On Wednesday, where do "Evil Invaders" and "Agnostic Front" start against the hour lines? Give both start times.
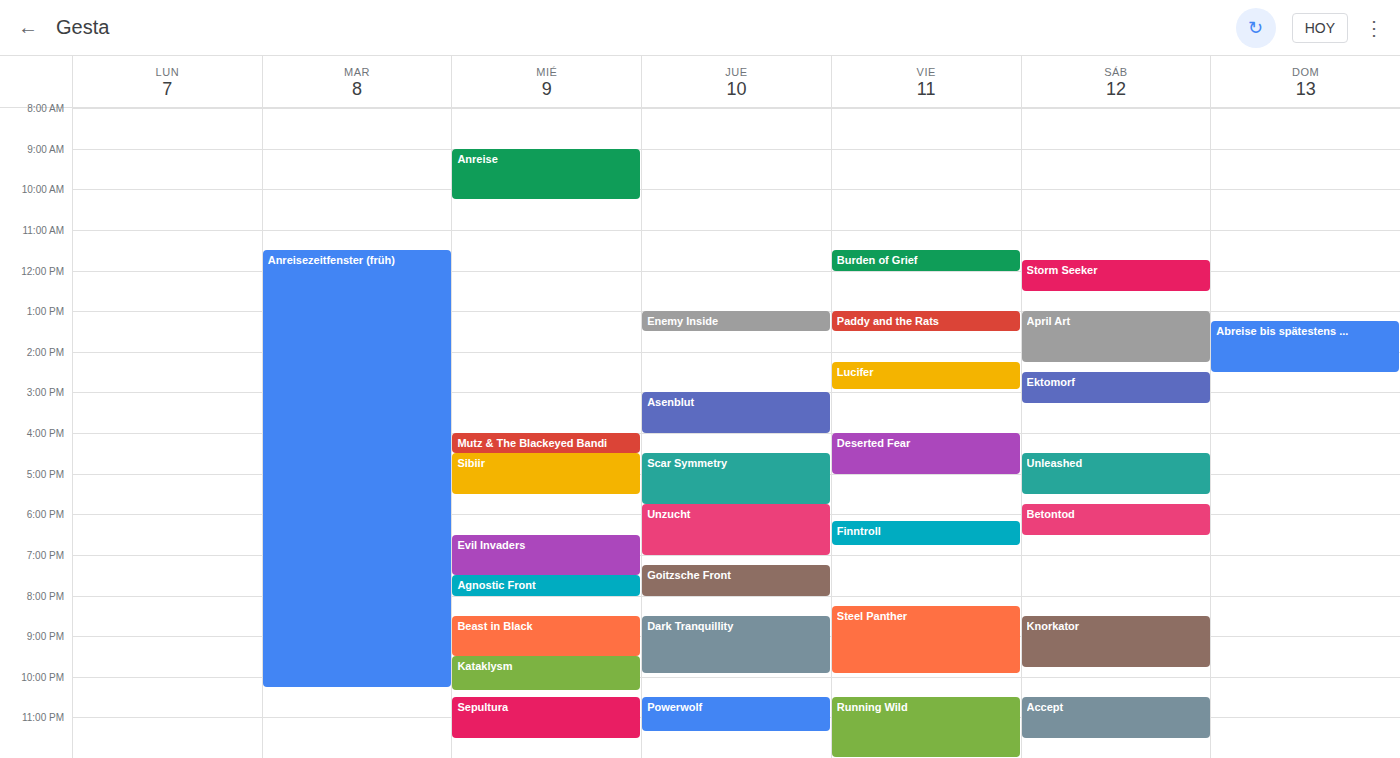
"Evil Invaders": 6:30 PM, halfway between the 6 PM and 7 PM lines. "Agnostic Front": 7:30 PM, halfway between the 7 PM and 8 PM lines.